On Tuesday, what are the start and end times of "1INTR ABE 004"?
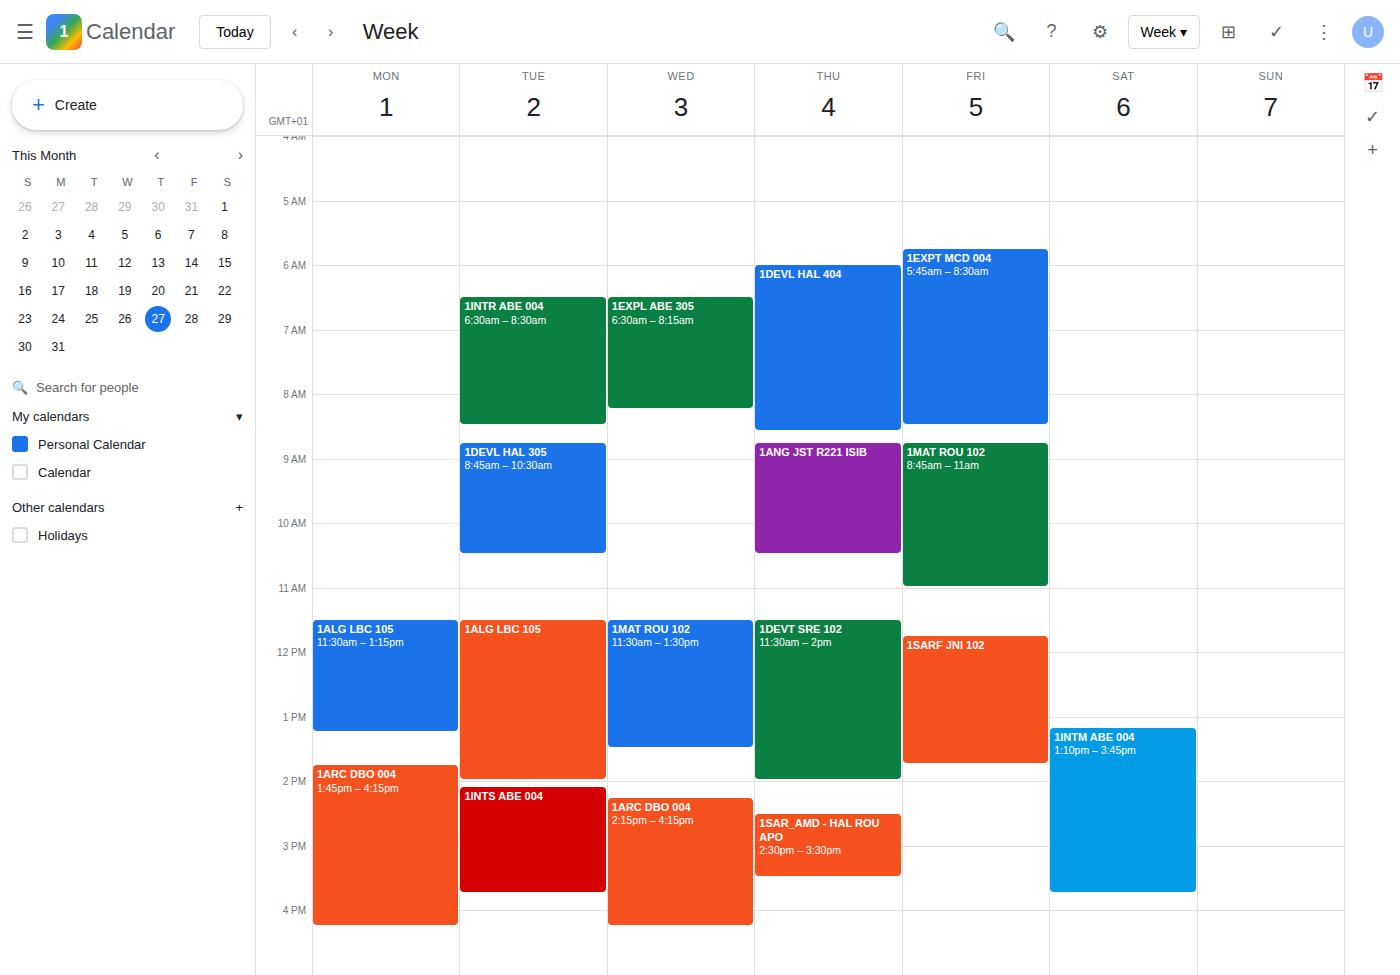
6:30 AM to 8:30 AM